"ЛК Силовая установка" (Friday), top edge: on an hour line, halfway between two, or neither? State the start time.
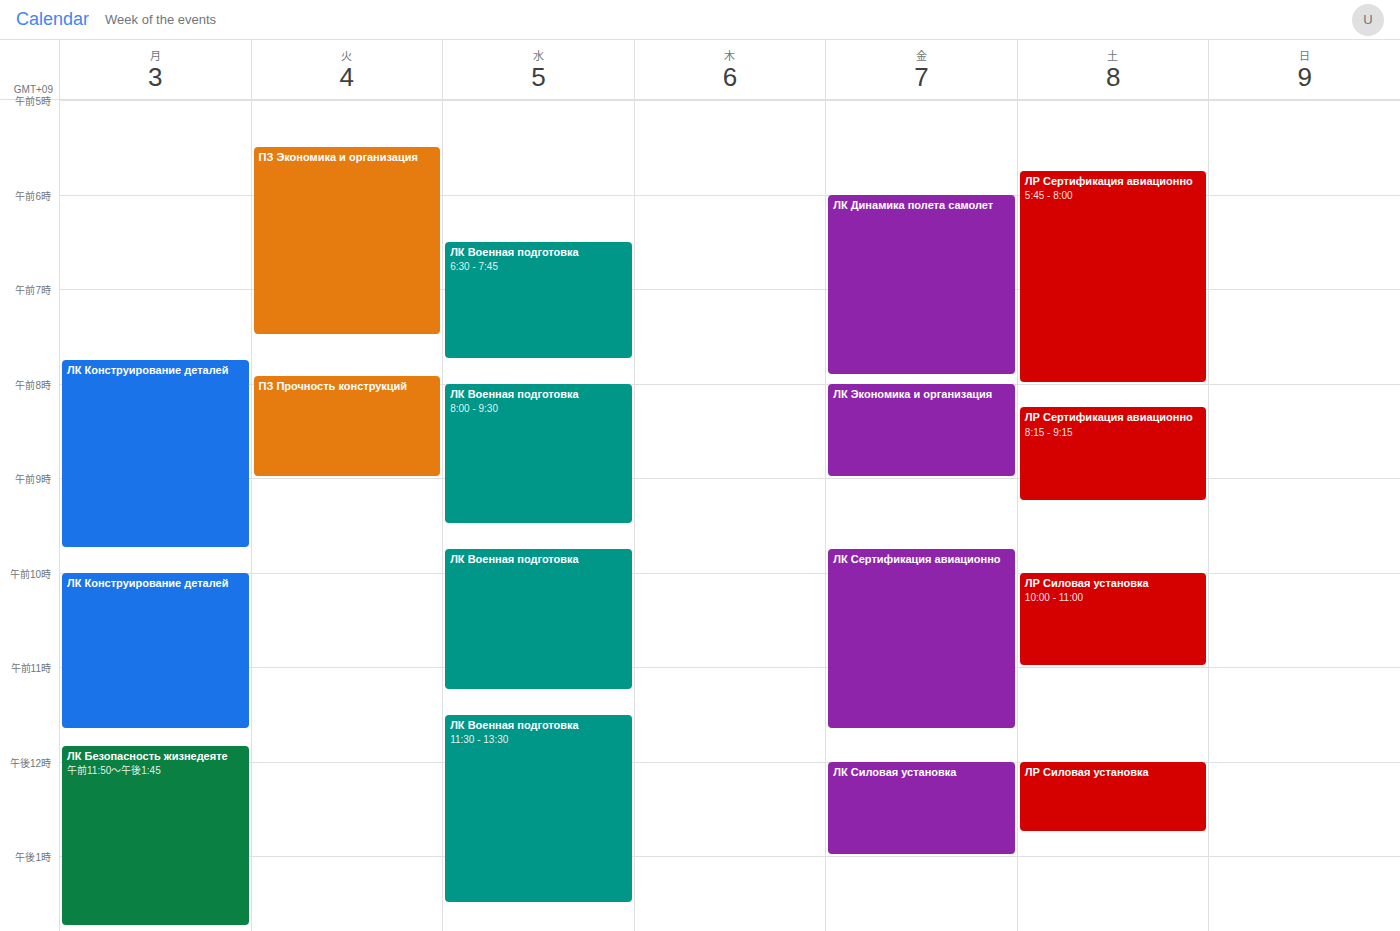
12:00 PM -- exactly on the 12 PM line.